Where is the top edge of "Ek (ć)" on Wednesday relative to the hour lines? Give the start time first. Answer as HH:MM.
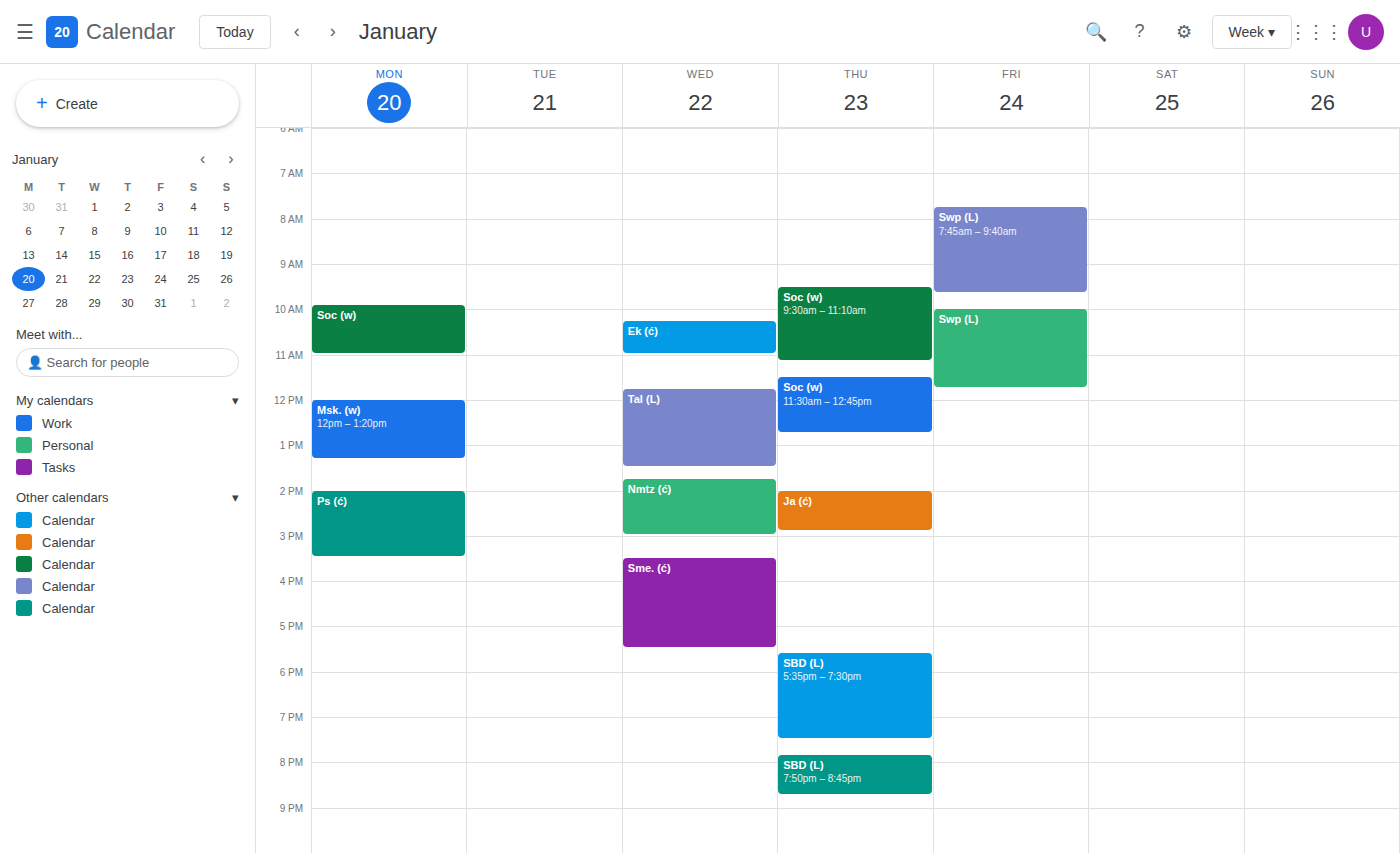
10:15 -- neither: a quarter of the way from the 10:00 line to the 11:00 line.